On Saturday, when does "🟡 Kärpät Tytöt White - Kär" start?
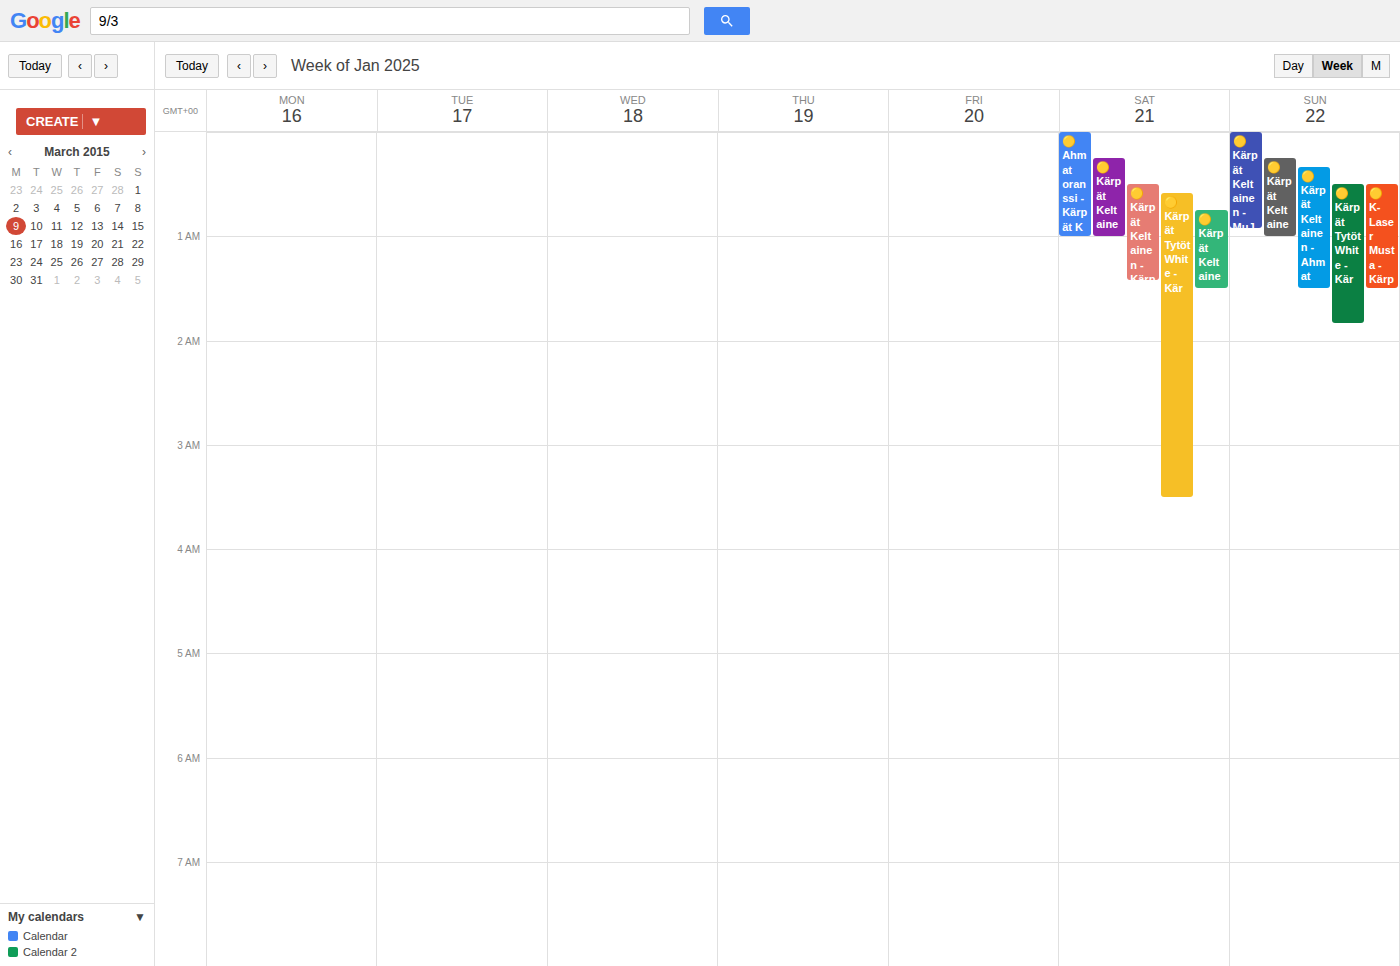
12:35 AM